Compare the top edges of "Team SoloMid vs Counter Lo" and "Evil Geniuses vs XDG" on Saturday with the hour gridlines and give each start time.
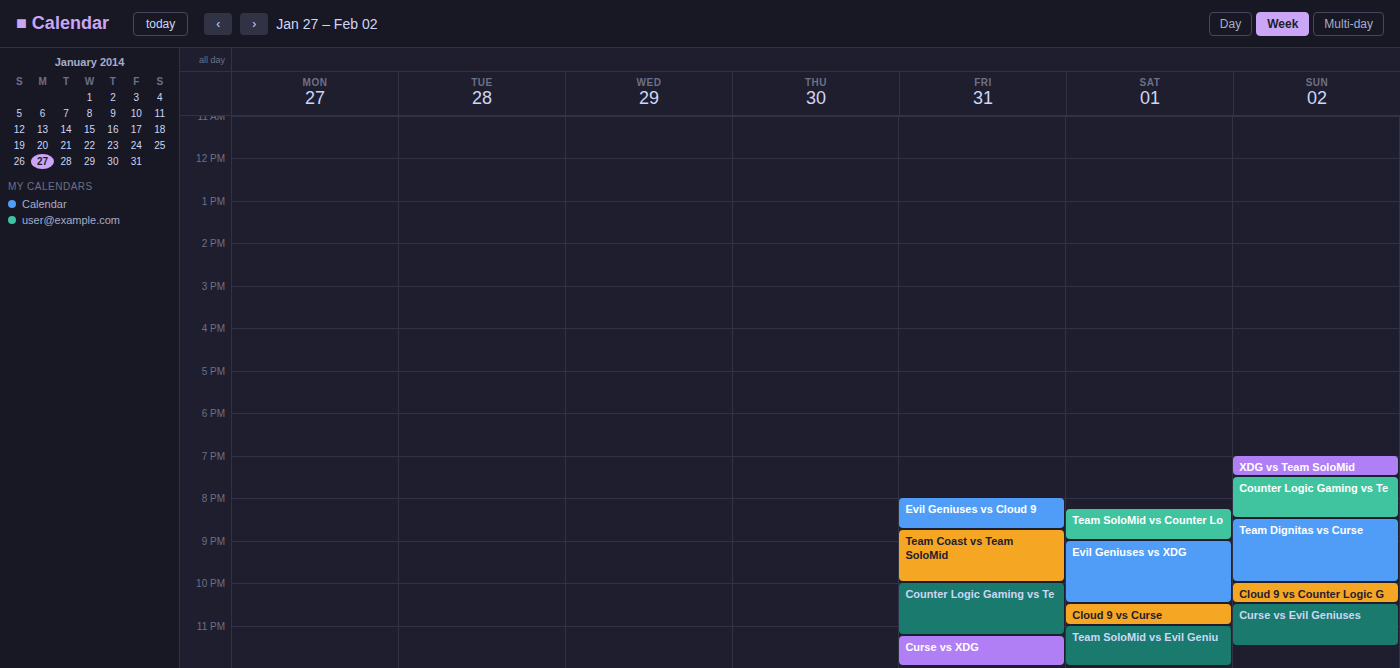
"Team SoloMid vs Counter Lo": 8:15 PM, neither: a quarter of the way from the 8 PM line to the 9 PM line. "Evil Geniuses vs XDG": 9:00 PM, exactly on the 9 PM line.